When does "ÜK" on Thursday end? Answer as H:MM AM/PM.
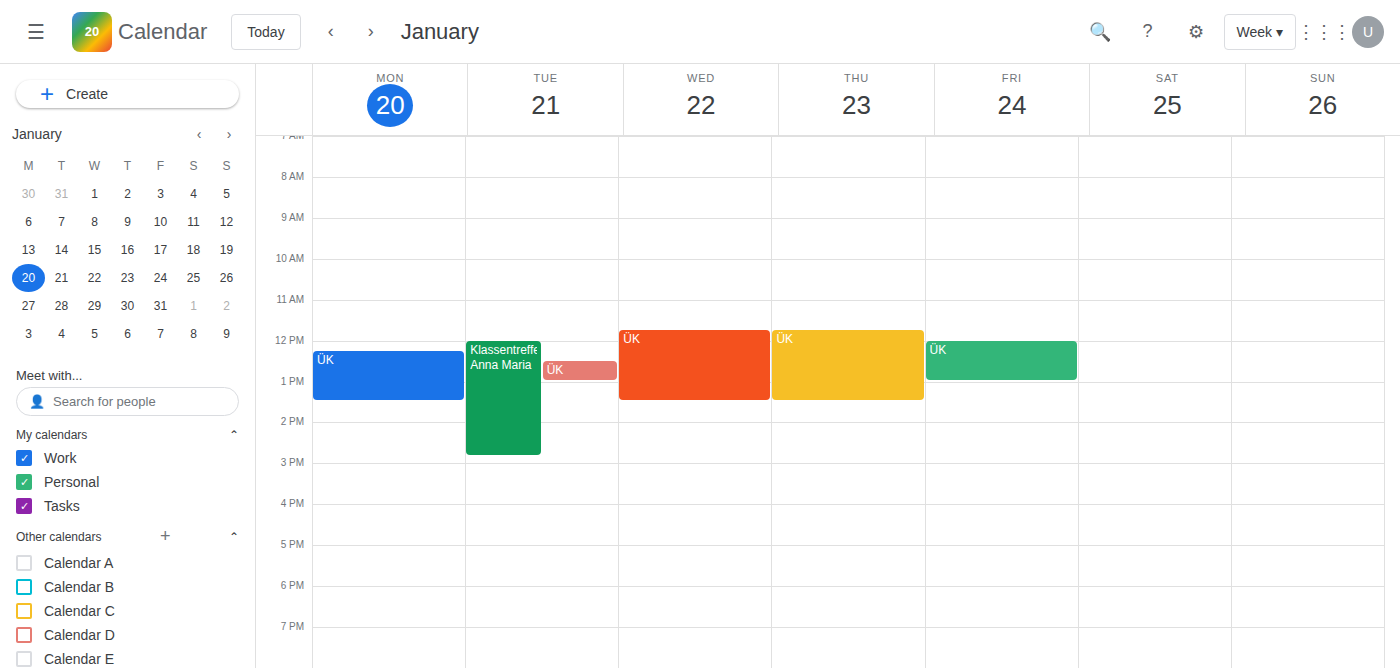
1:30 PM